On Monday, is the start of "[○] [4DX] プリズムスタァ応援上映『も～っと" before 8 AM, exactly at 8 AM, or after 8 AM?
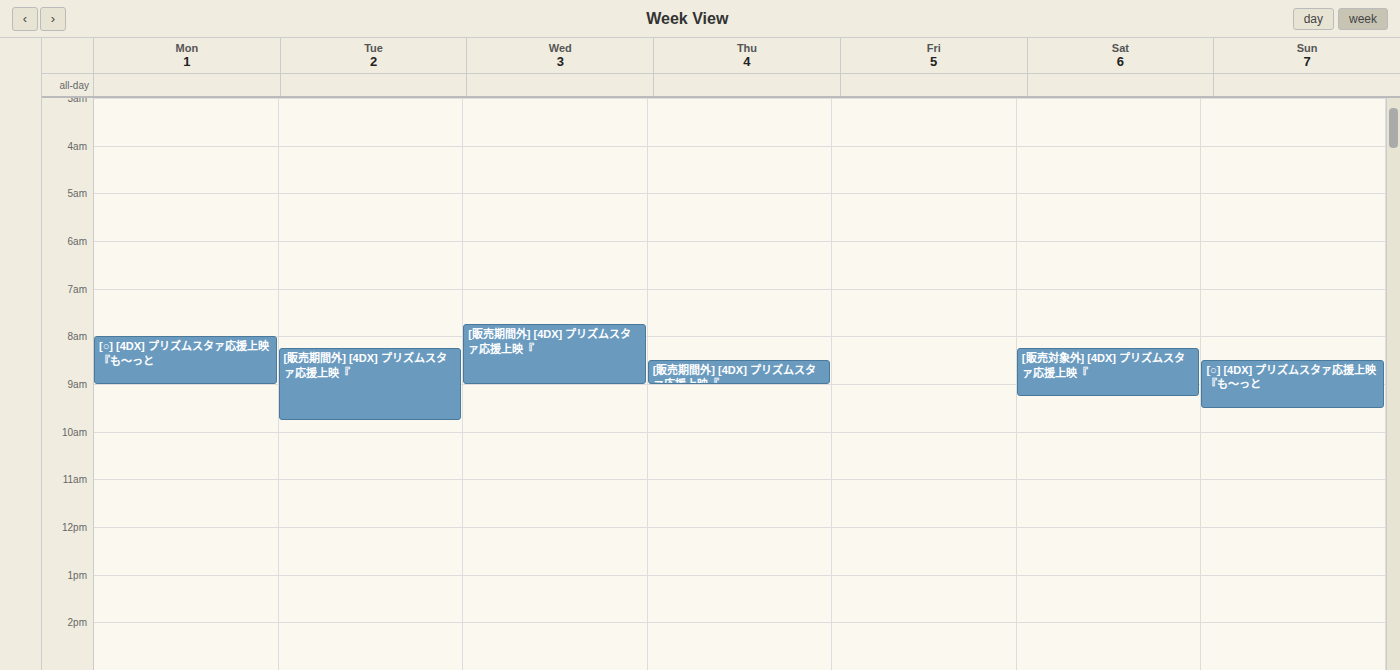
8:00 AM -- exactly at 8 AM, on the 8 AM line.